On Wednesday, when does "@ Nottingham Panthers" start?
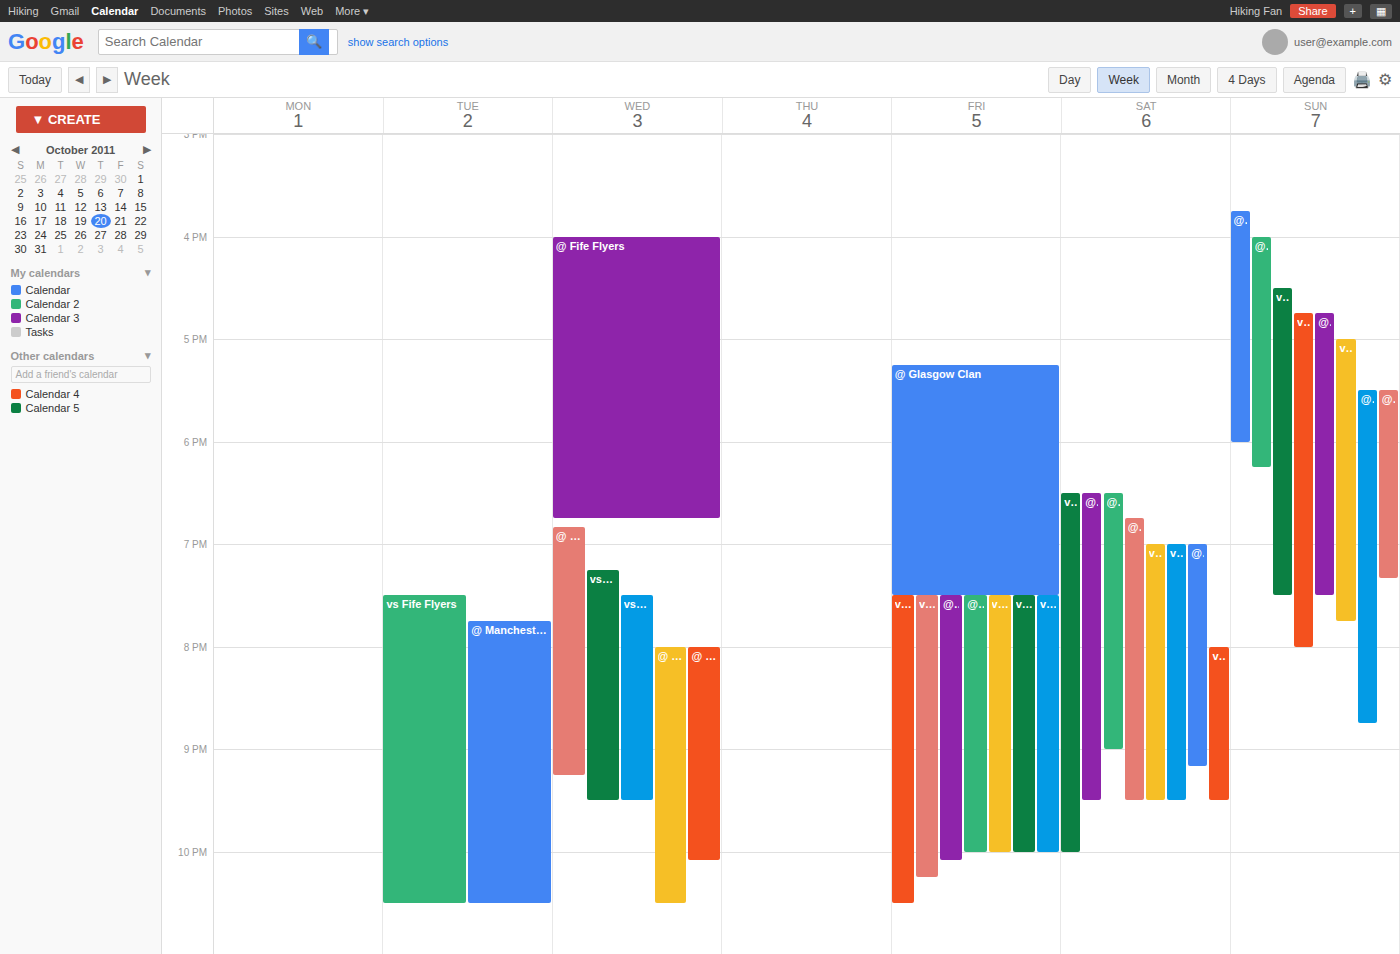
6:50 PM